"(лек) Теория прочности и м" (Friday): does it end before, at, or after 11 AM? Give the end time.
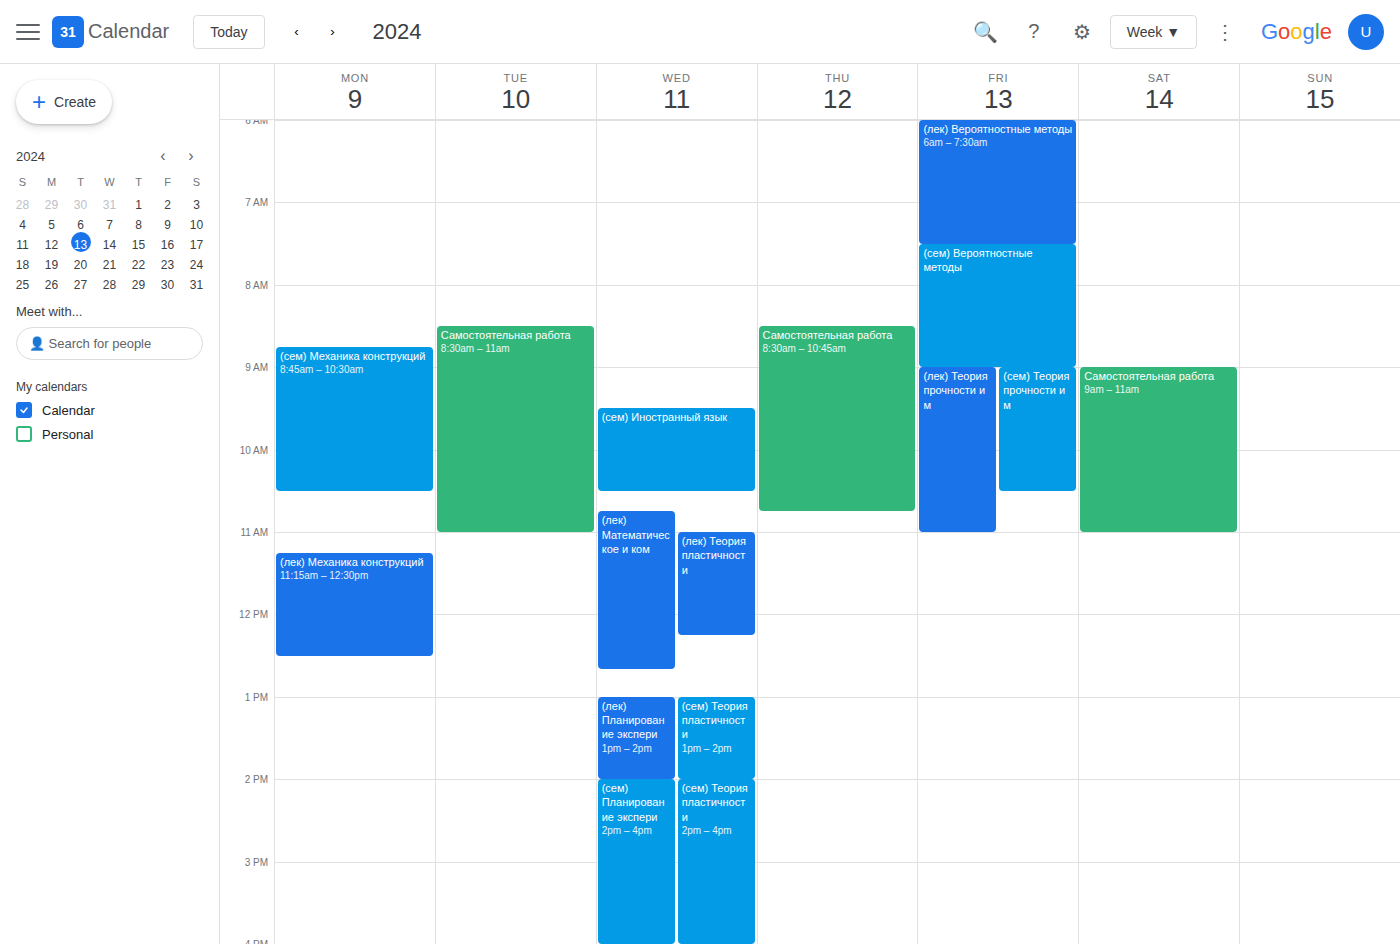
11:00 AM -- exactly at 11 AM, on the 11 AM line.